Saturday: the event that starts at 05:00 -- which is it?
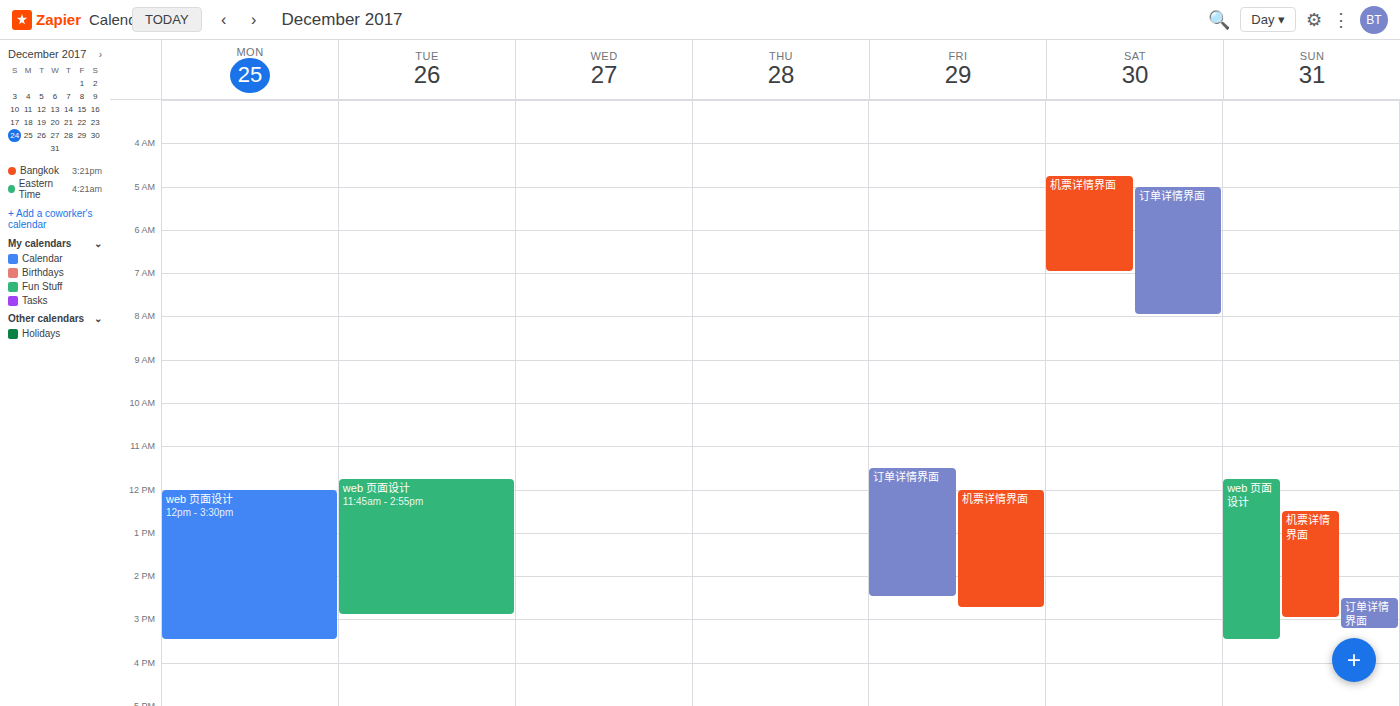
"订单详情界面"